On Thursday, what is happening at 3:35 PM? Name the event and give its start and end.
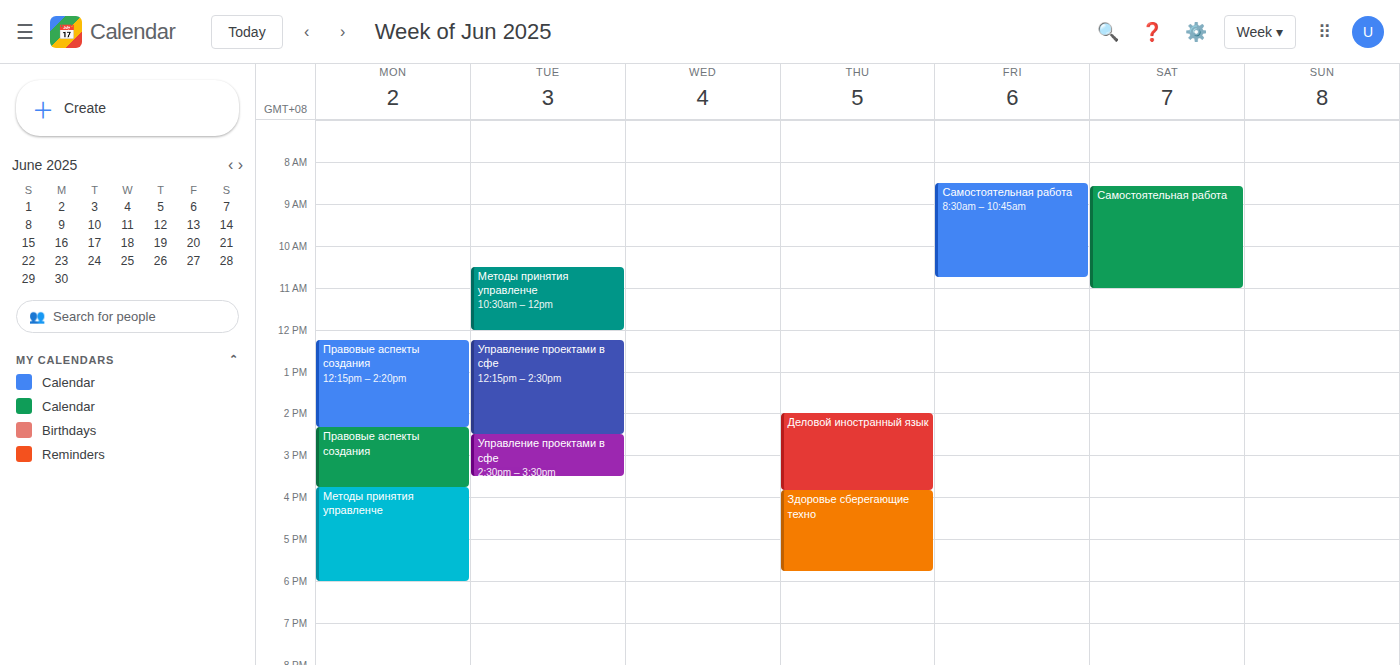
"Деловой иностранный язык", 2:00 PM to 3:50 PM